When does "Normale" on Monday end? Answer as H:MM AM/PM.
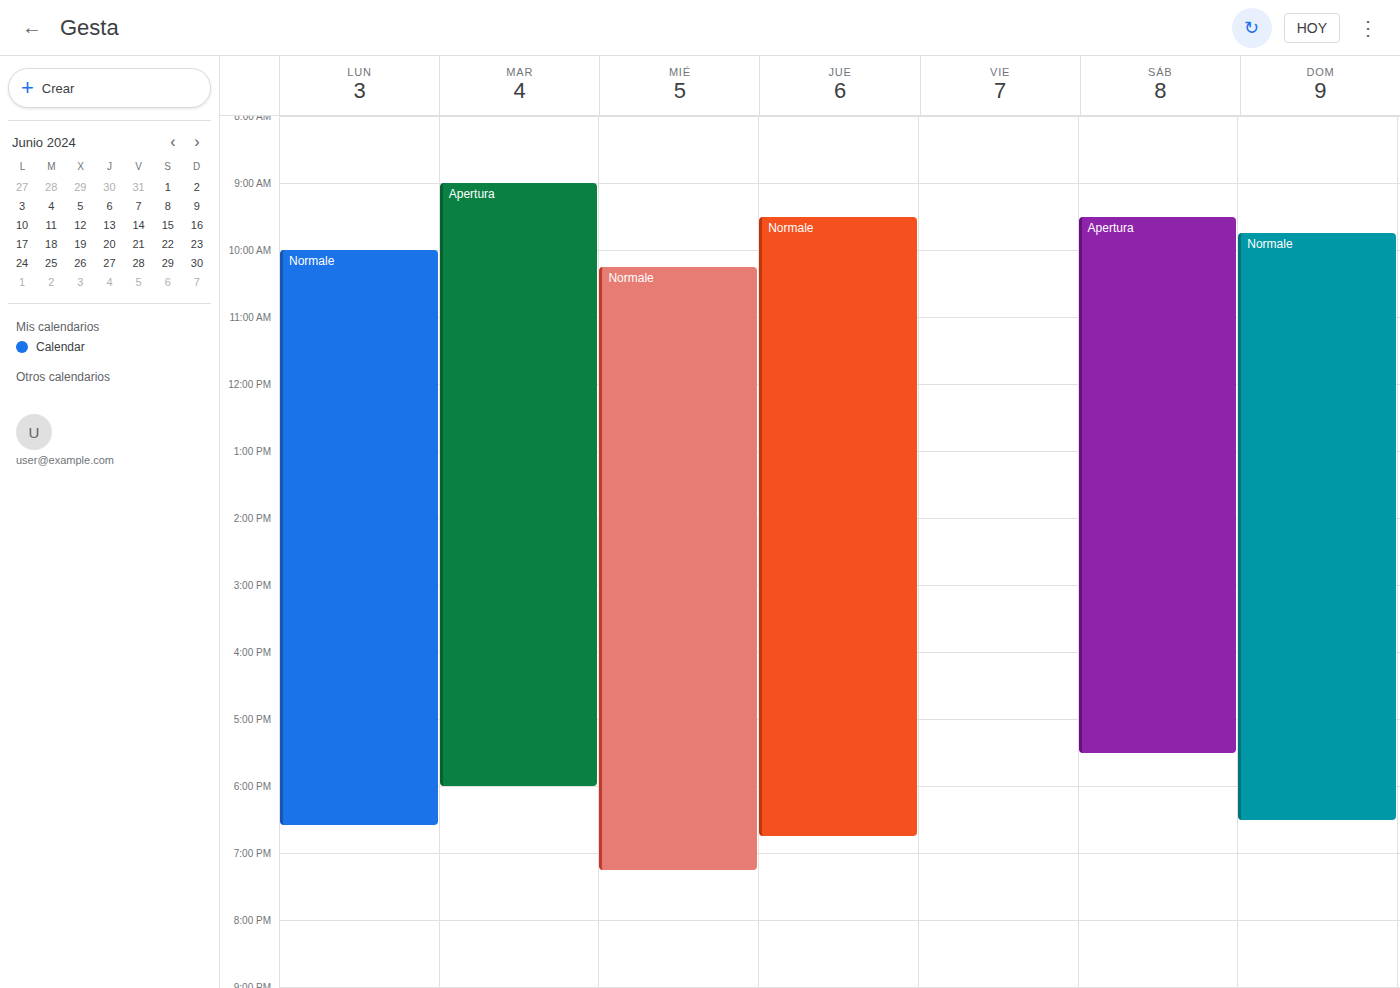
6:35 PM